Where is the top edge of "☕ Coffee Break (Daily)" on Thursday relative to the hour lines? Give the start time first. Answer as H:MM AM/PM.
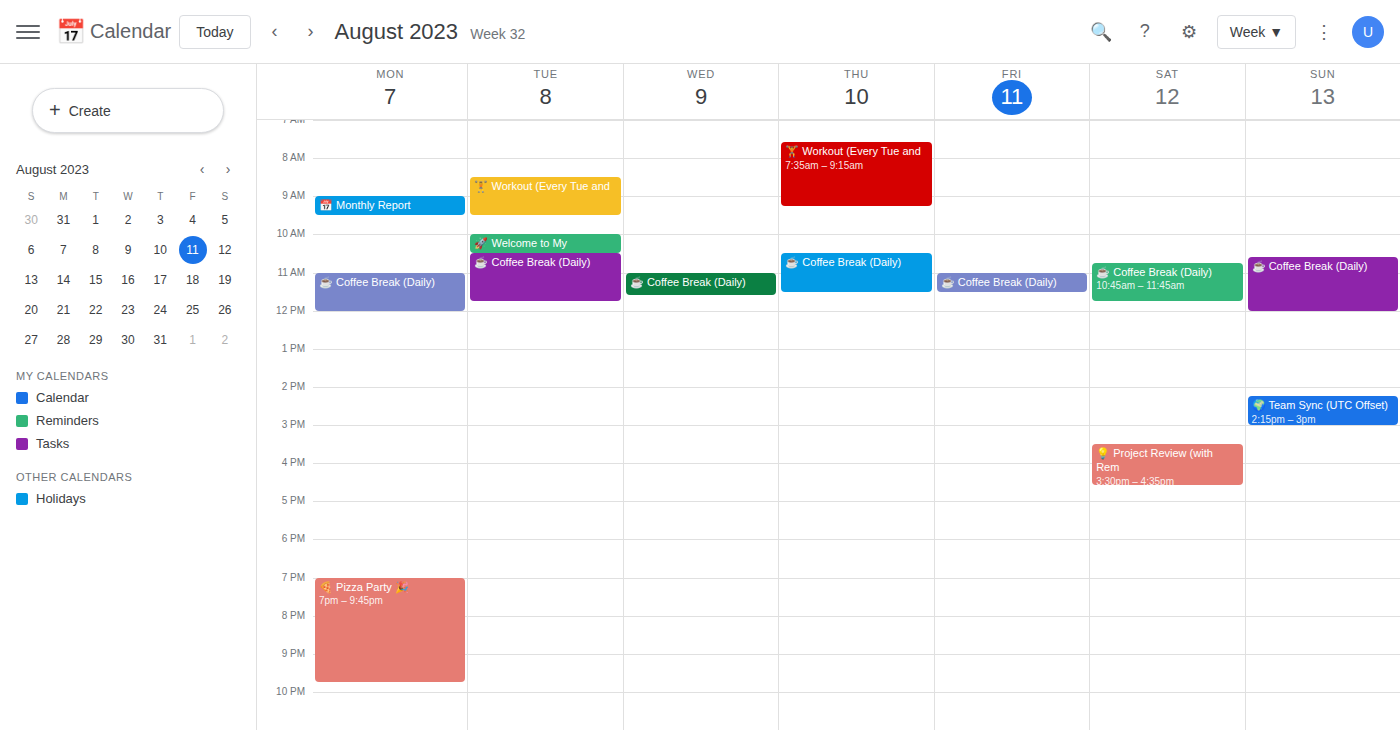
10:30 AM -- halfway between the 10 AM and 11 AM lines.